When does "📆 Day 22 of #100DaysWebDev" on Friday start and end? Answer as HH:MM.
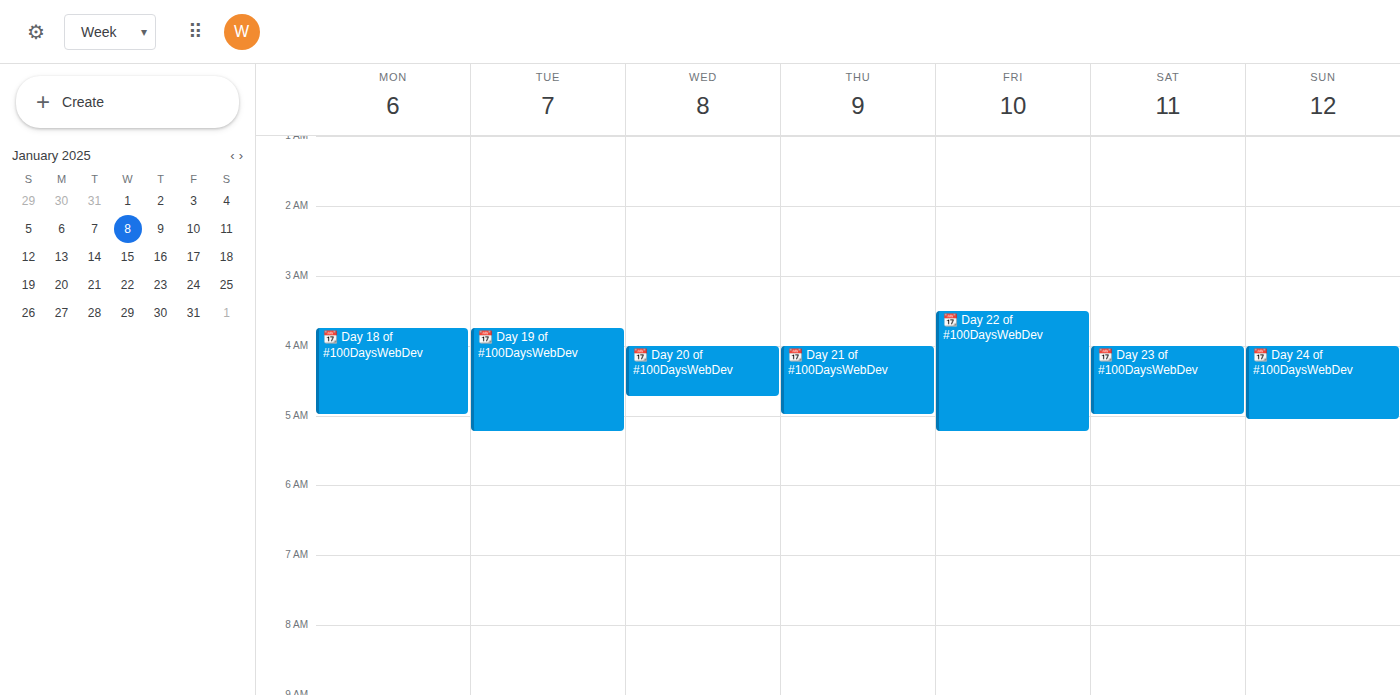
03:30 to 05:15